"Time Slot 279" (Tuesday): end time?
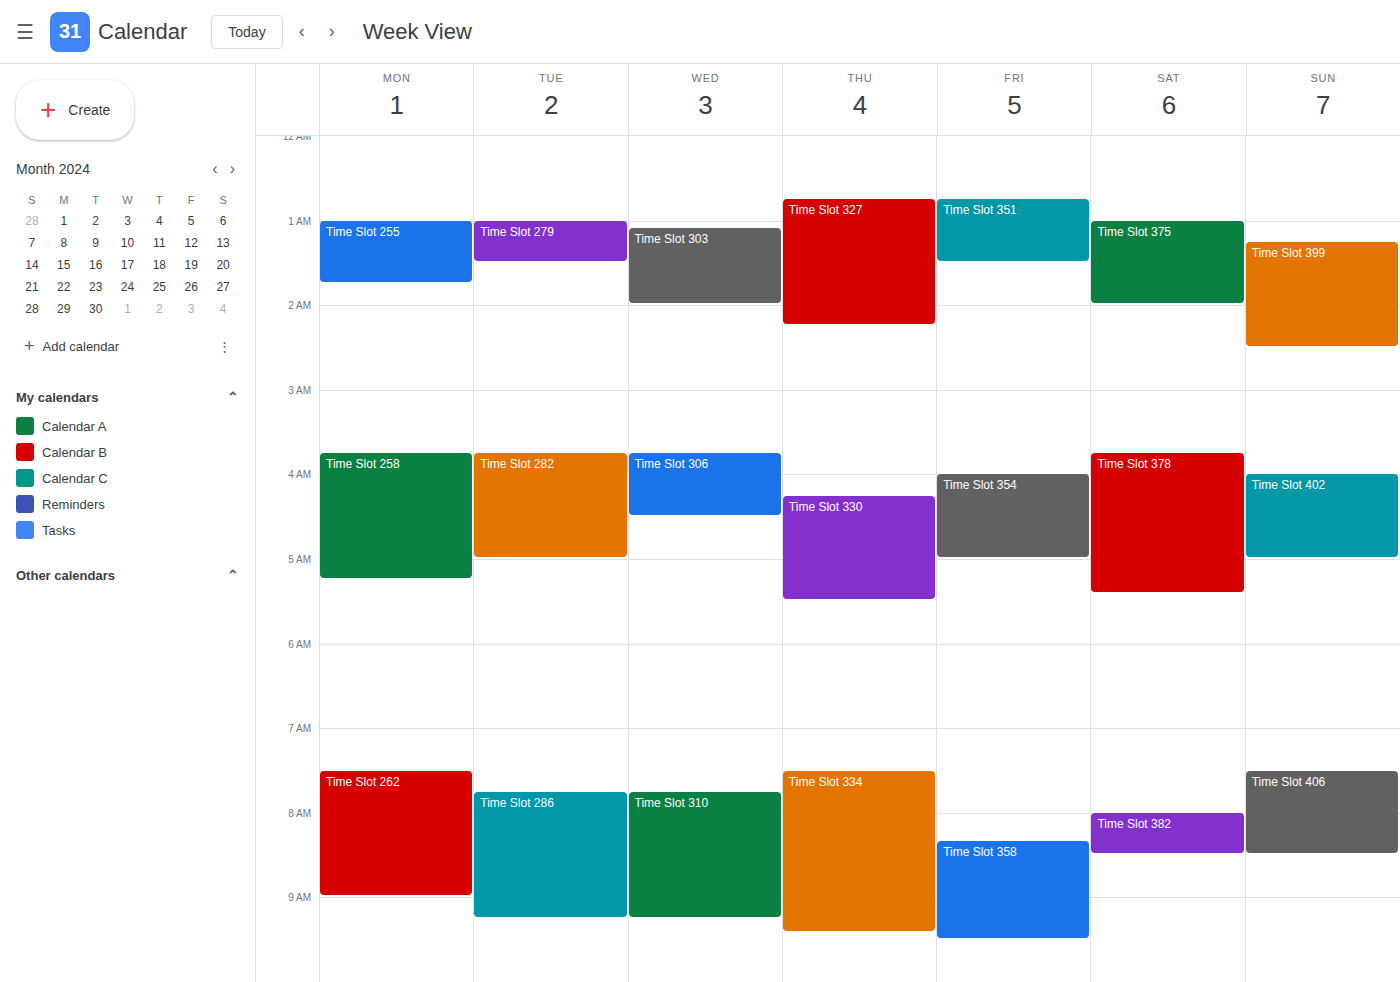
1:30 AM